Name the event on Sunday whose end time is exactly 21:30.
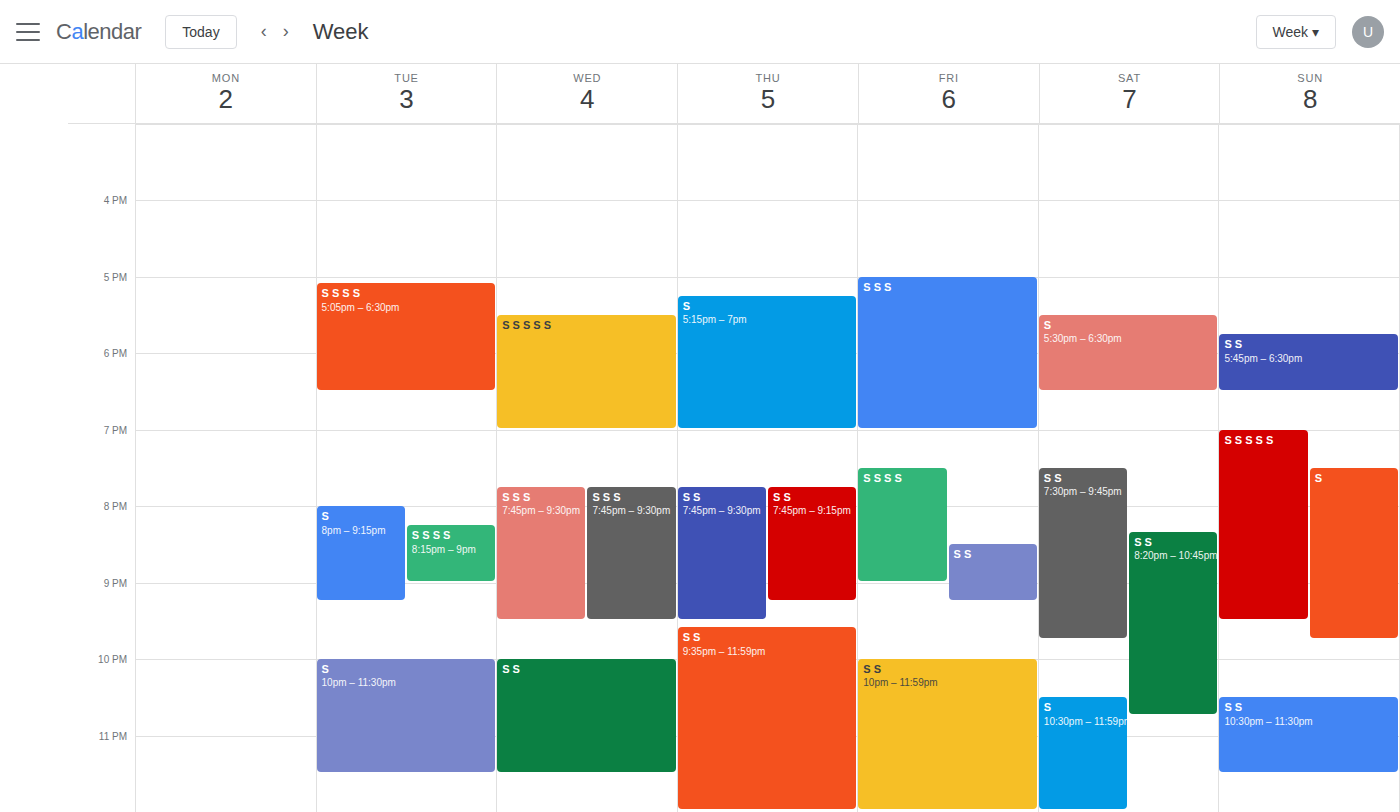
"S S S S S"